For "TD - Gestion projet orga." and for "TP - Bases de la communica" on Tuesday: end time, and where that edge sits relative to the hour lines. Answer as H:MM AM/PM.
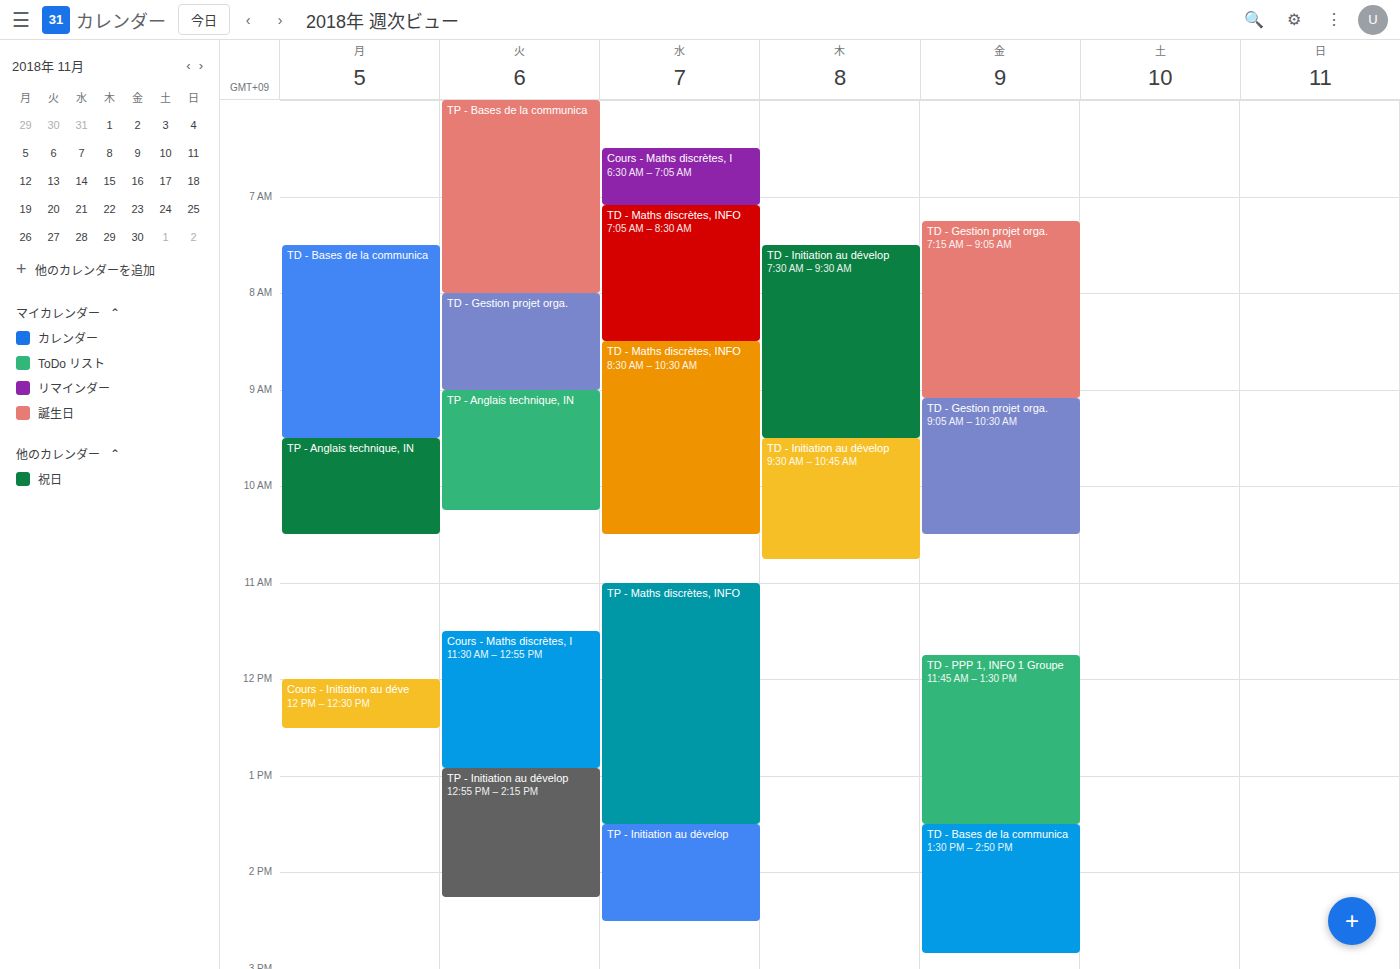
"TD - Gestion projet orga.": 9:00 AM, exactly on the 9 AM line. "TP - Bases de la communica": 8:00 AM, exactly on the 8 AM line.